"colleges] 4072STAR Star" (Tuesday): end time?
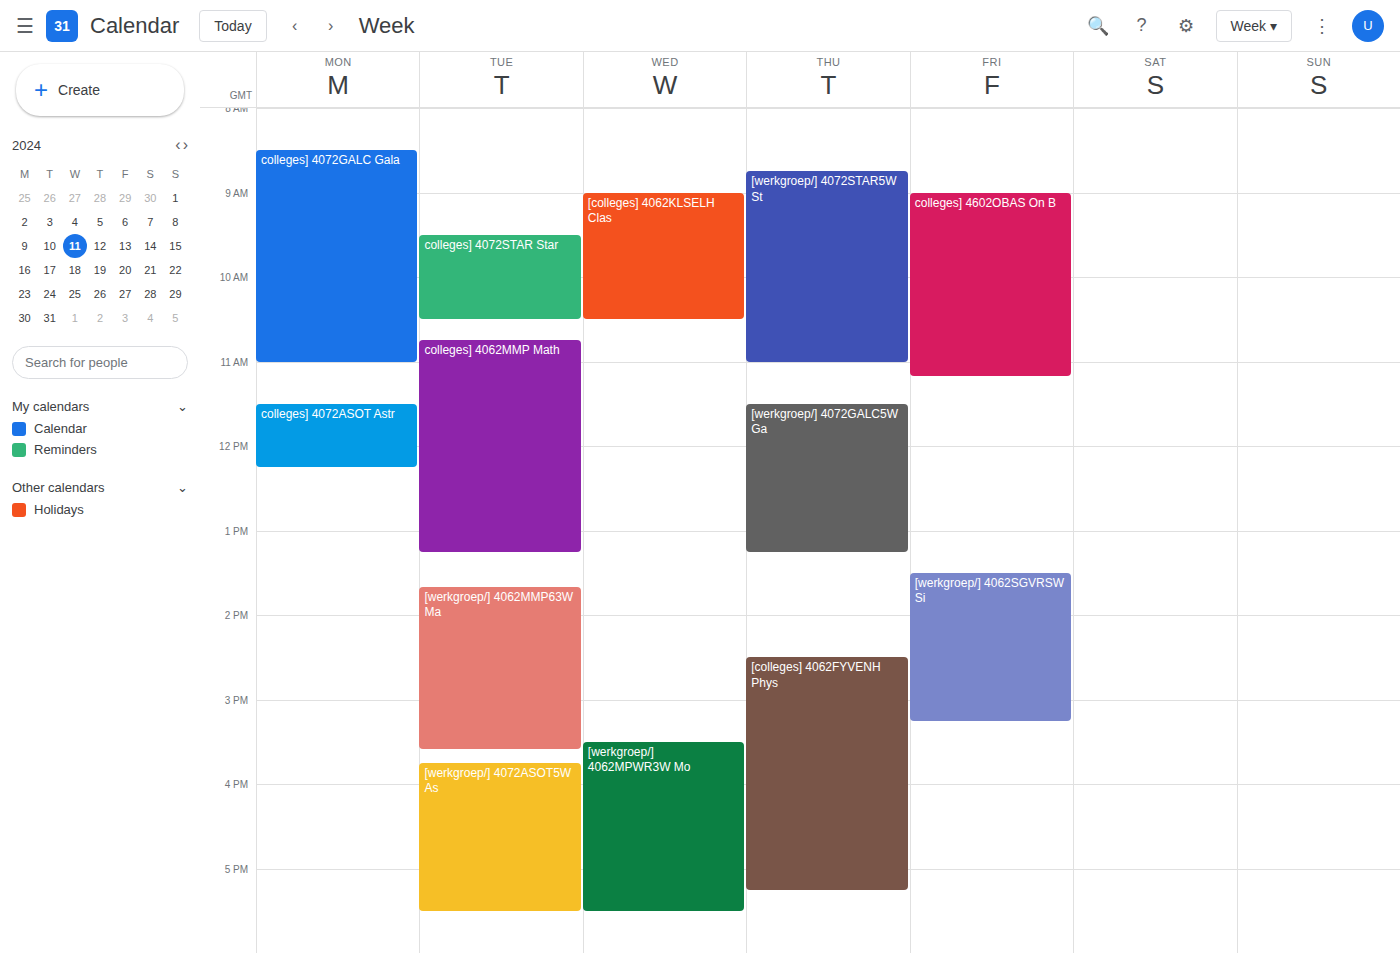
10:30 AM